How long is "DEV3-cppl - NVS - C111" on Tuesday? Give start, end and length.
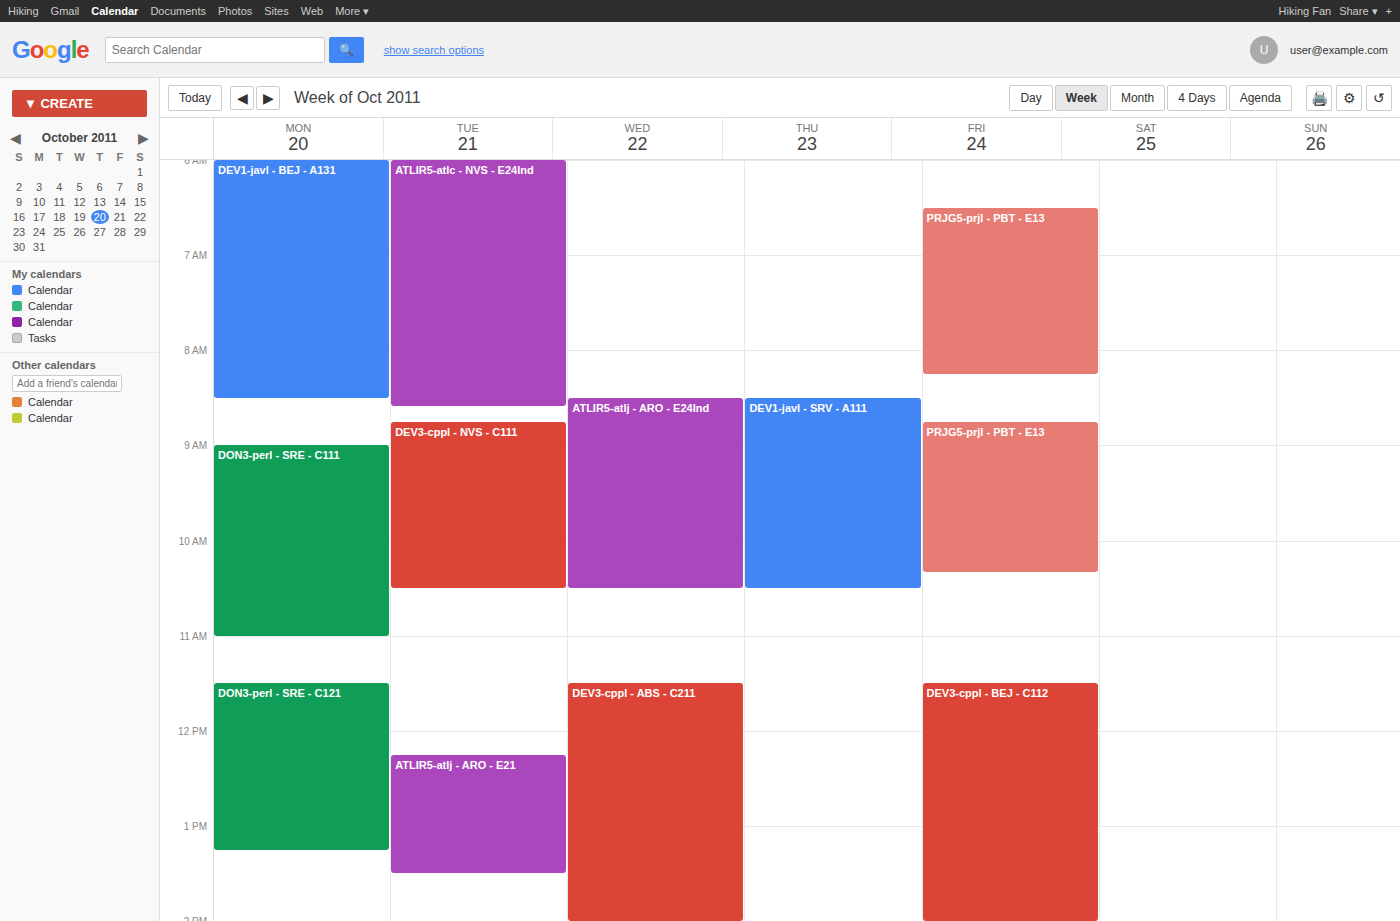
8:45 AM to 10:30 AM, 1 hour 45 minutes